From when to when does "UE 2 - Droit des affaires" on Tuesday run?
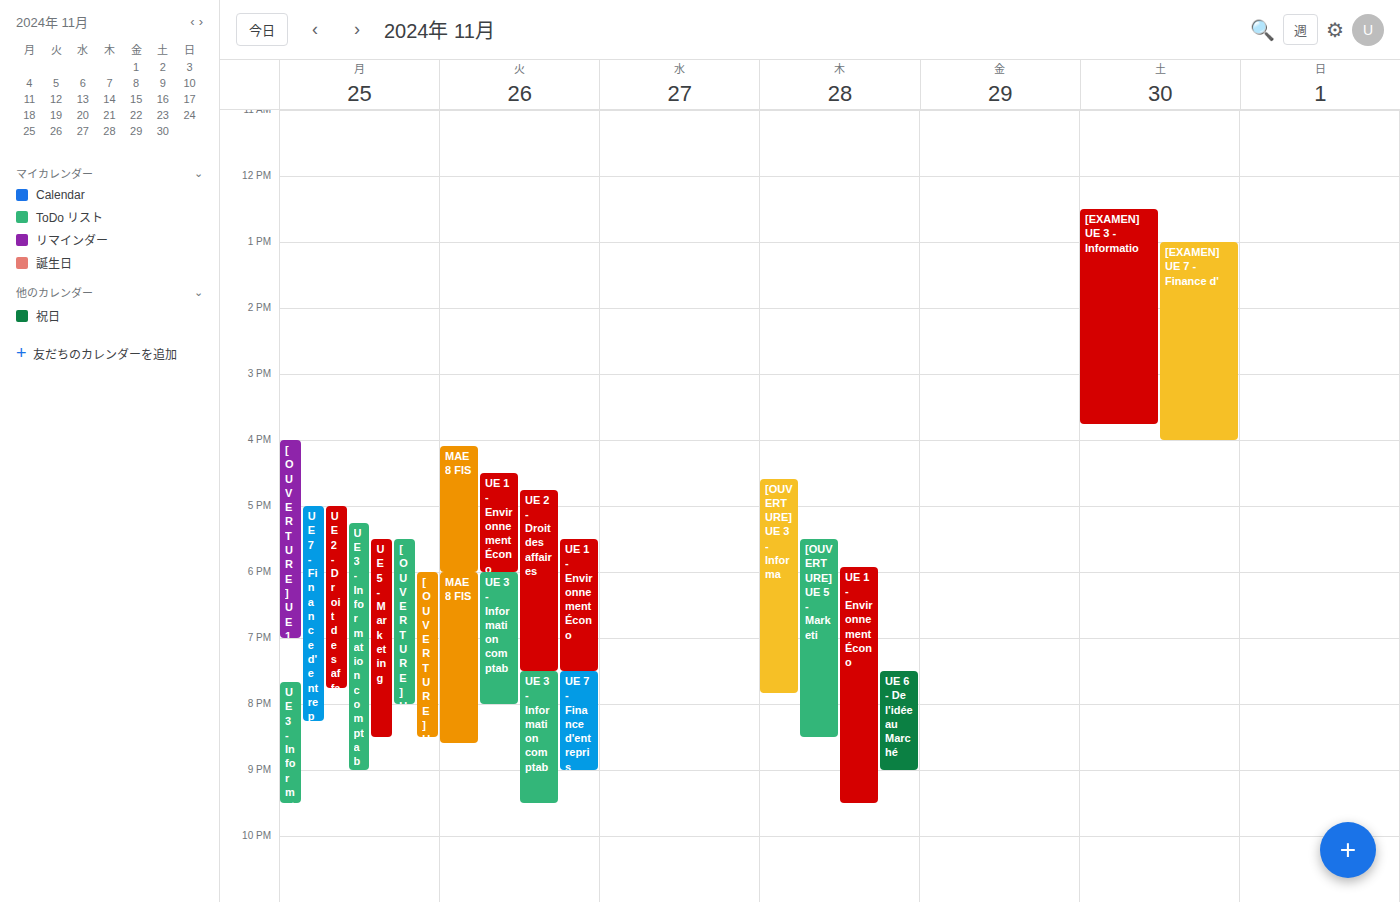
4:45 PM to 7:30 PM